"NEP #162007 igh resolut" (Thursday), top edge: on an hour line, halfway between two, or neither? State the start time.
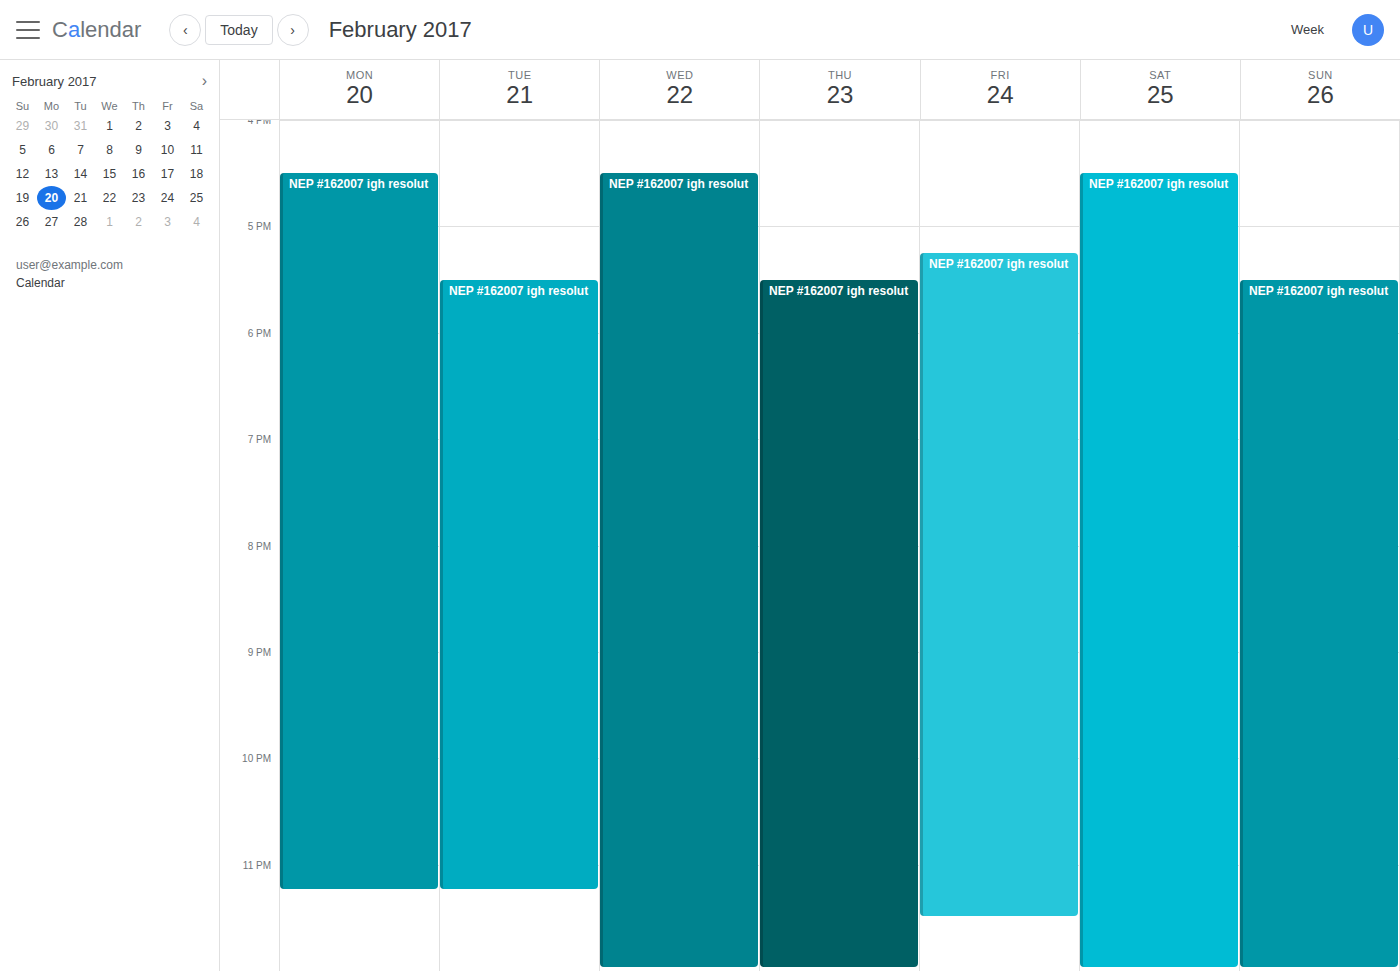
5:30 PM -- halfway between the 5 PM and 6 PM lines.